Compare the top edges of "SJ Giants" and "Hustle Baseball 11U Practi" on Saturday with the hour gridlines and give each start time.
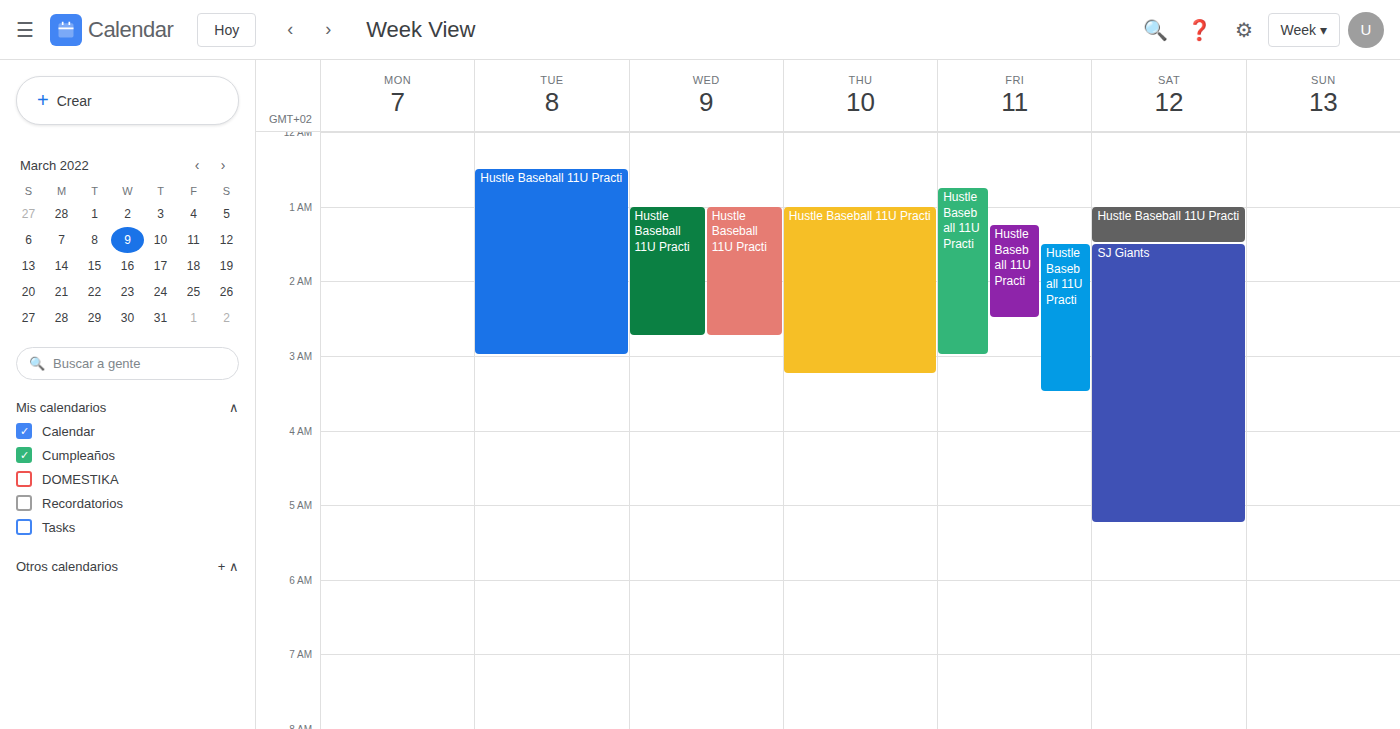
"SJ Giants": 1:30 AM, halfway between the 1 AM and 2 AM lines. "Hustle Baseball 11U Practi": 1:00 AM, exactly on the 1 AM line.